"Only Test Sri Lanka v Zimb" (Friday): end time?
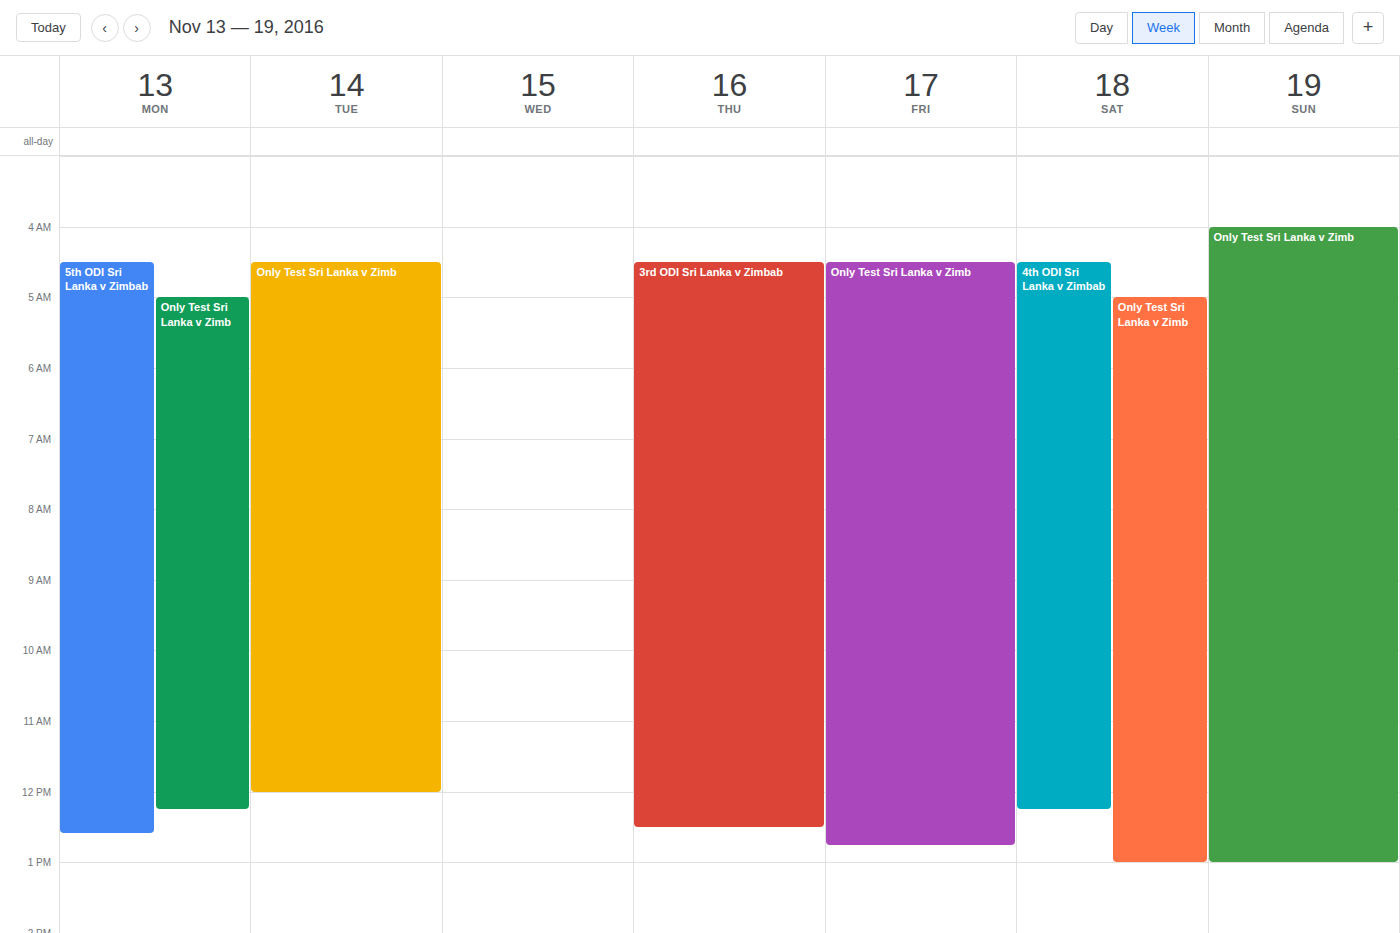
12:45